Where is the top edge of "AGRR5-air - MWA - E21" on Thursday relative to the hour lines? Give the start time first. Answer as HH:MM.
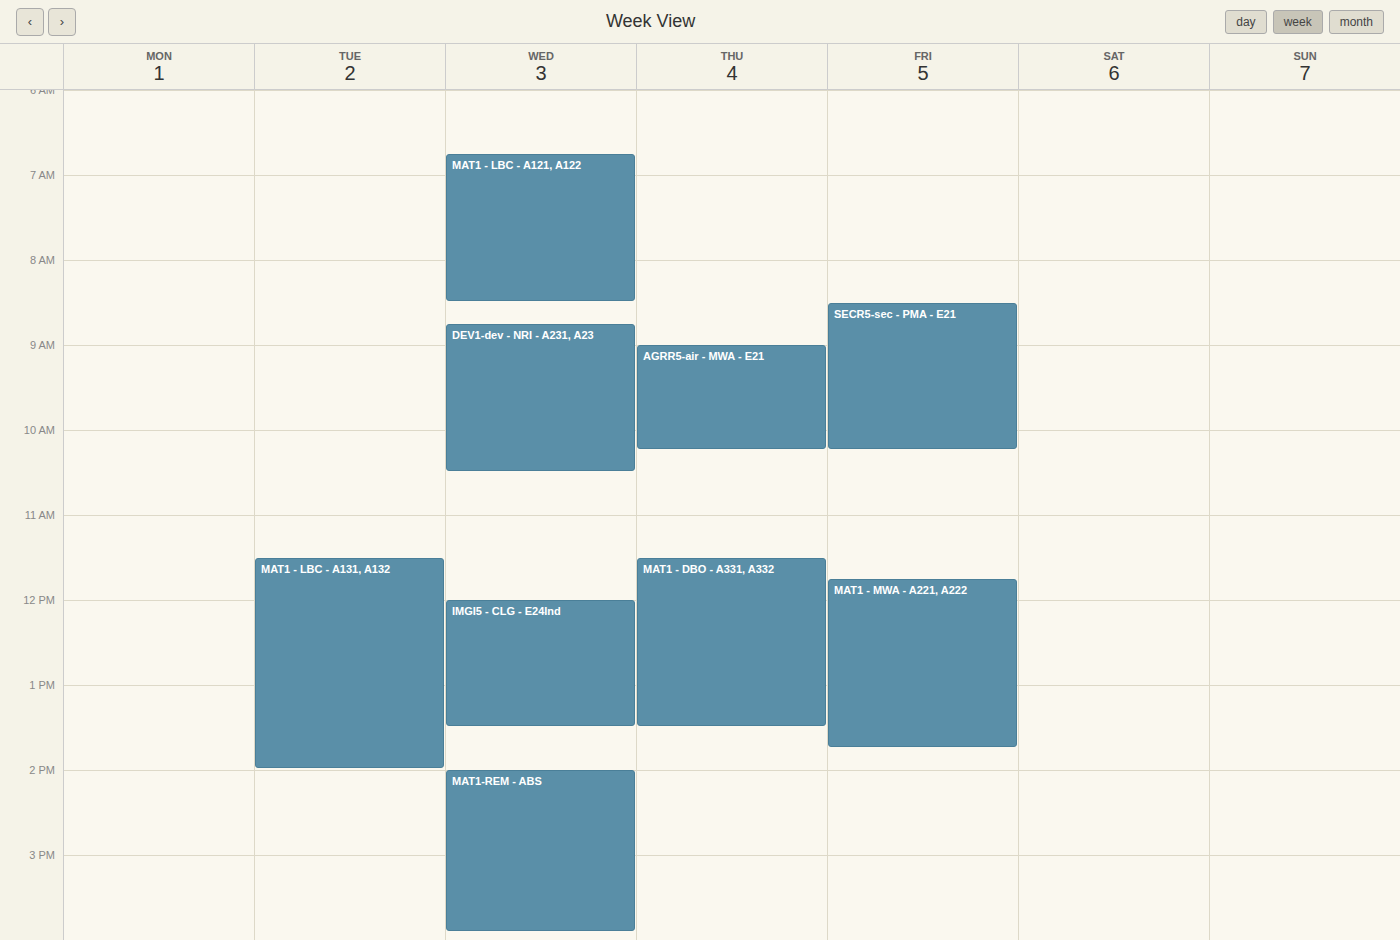
09:00 -- exactly on the 09:00 line.